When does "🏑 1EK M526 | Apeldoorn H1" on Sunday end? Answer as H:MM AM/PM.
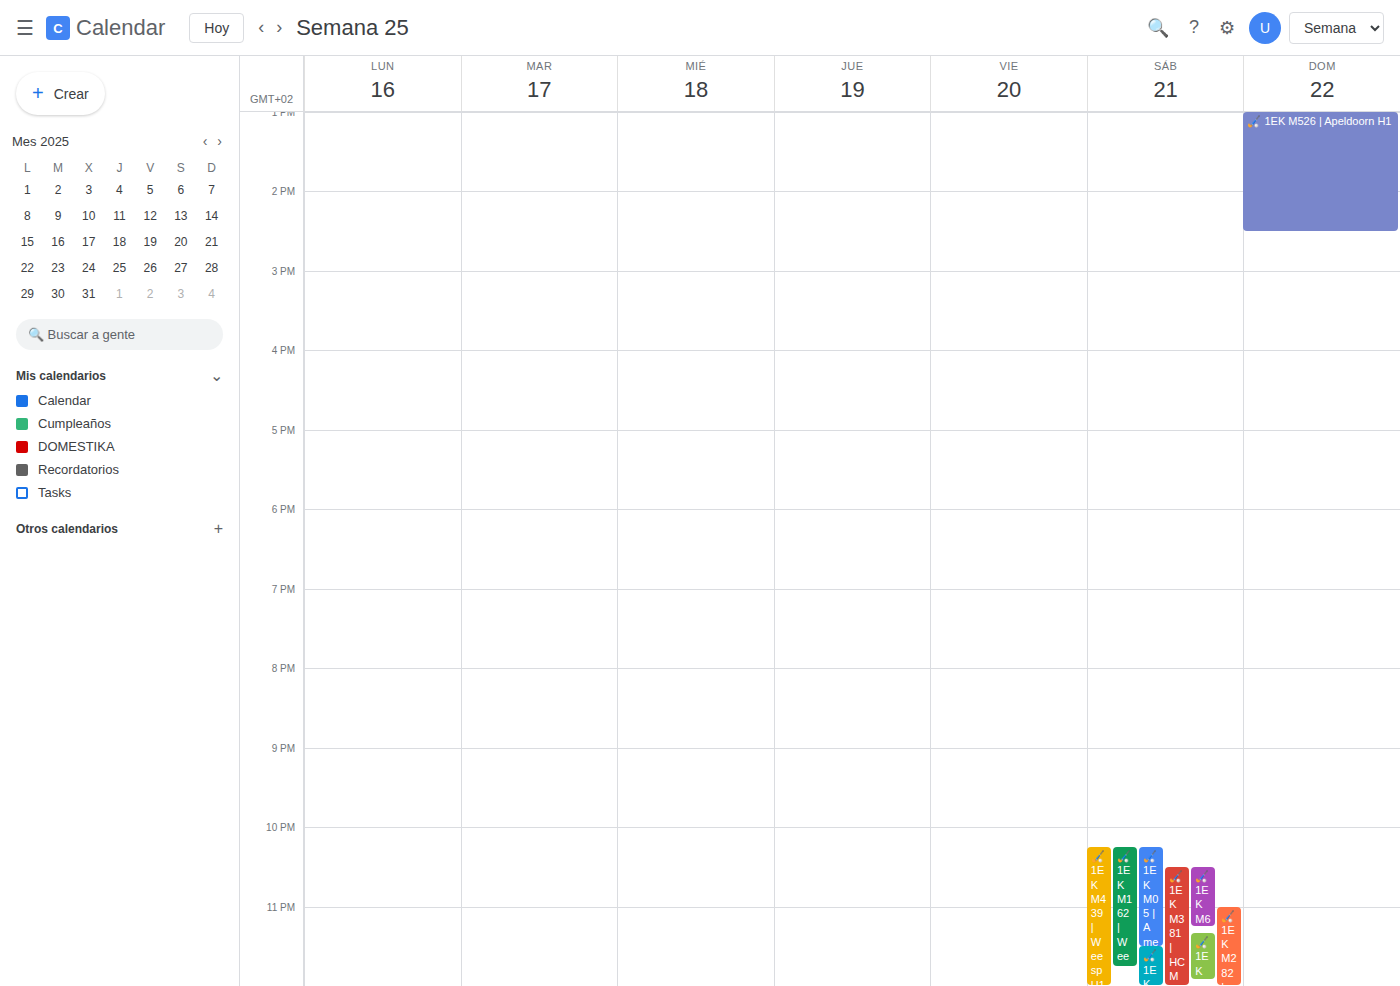
2:30 PM